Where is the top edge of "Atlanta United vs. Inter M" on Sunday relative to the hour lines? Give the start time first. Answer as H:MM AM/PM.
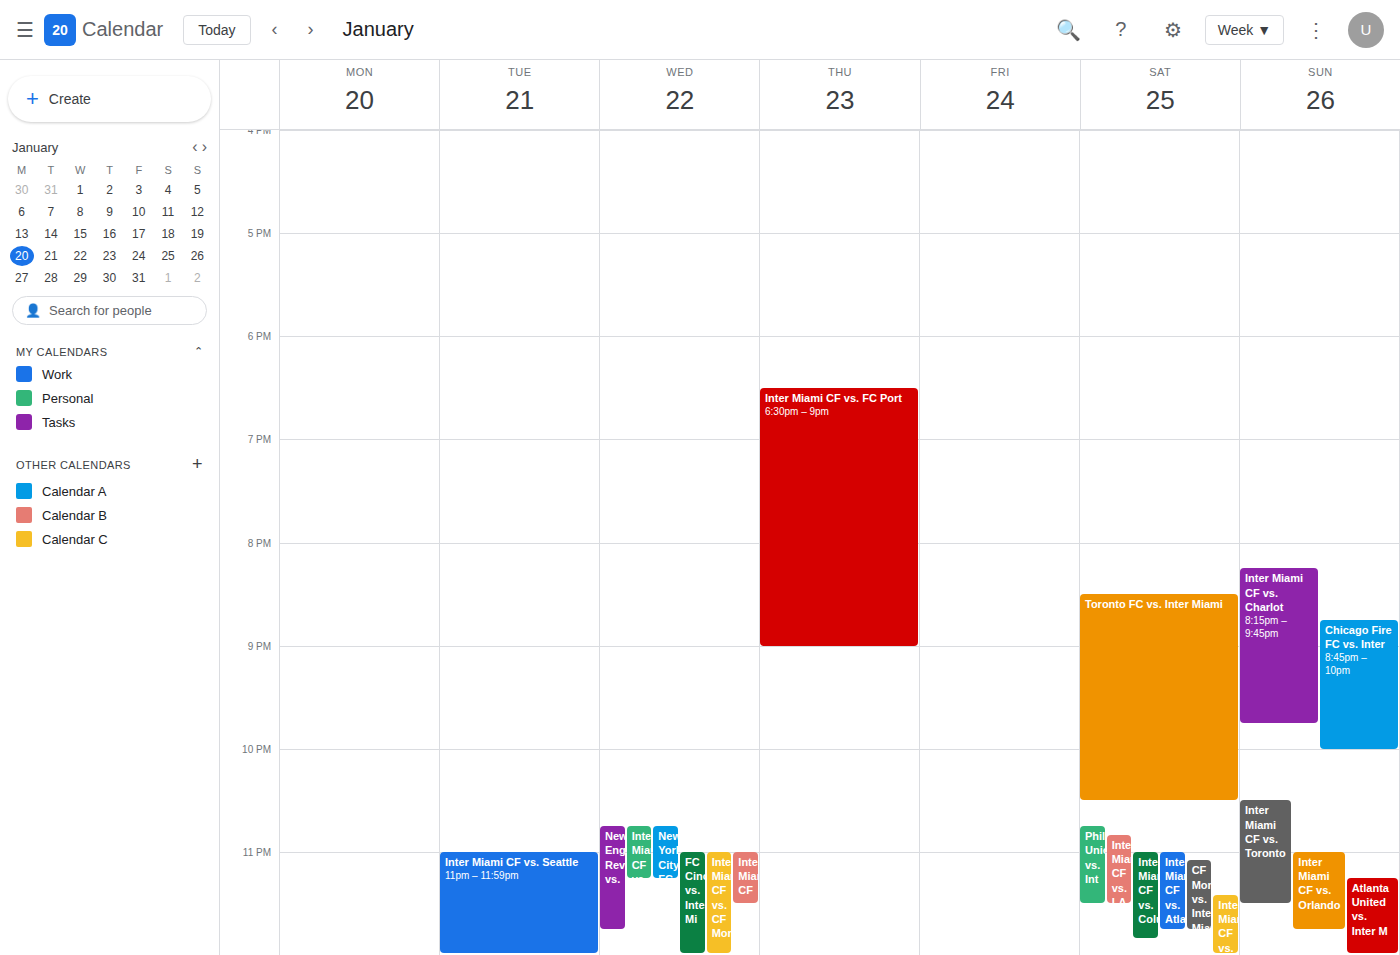
11:15 PM -- neither: a quarter of the way from the 11 PM line to the 12 AM line.